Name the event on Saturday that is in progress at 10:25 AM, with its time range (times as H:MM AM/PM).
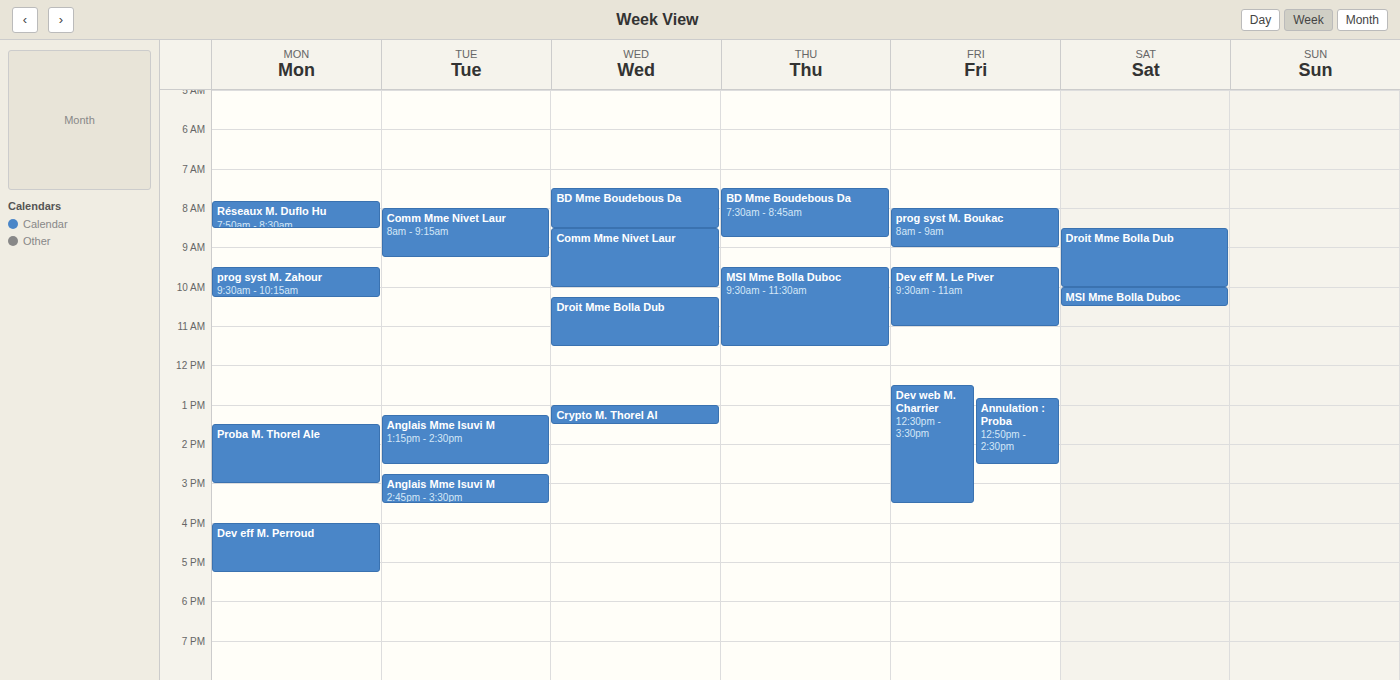
"MSI Mme Bolla Duboc", 10:00 AM to 10:30 AM